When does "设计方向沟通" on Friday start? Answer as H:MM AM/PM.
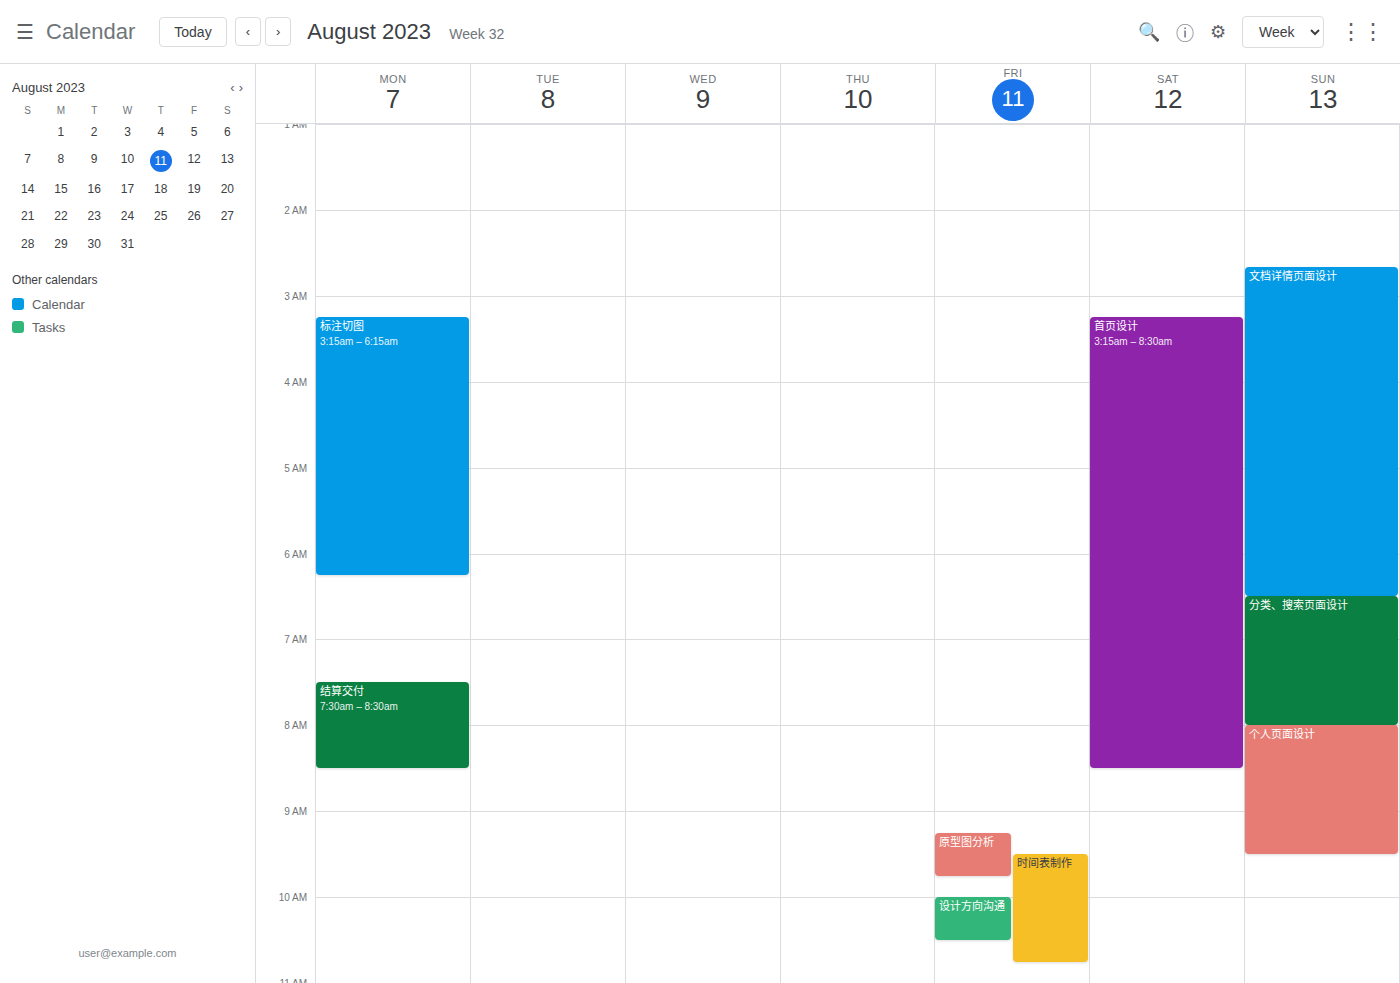
10:00 AM